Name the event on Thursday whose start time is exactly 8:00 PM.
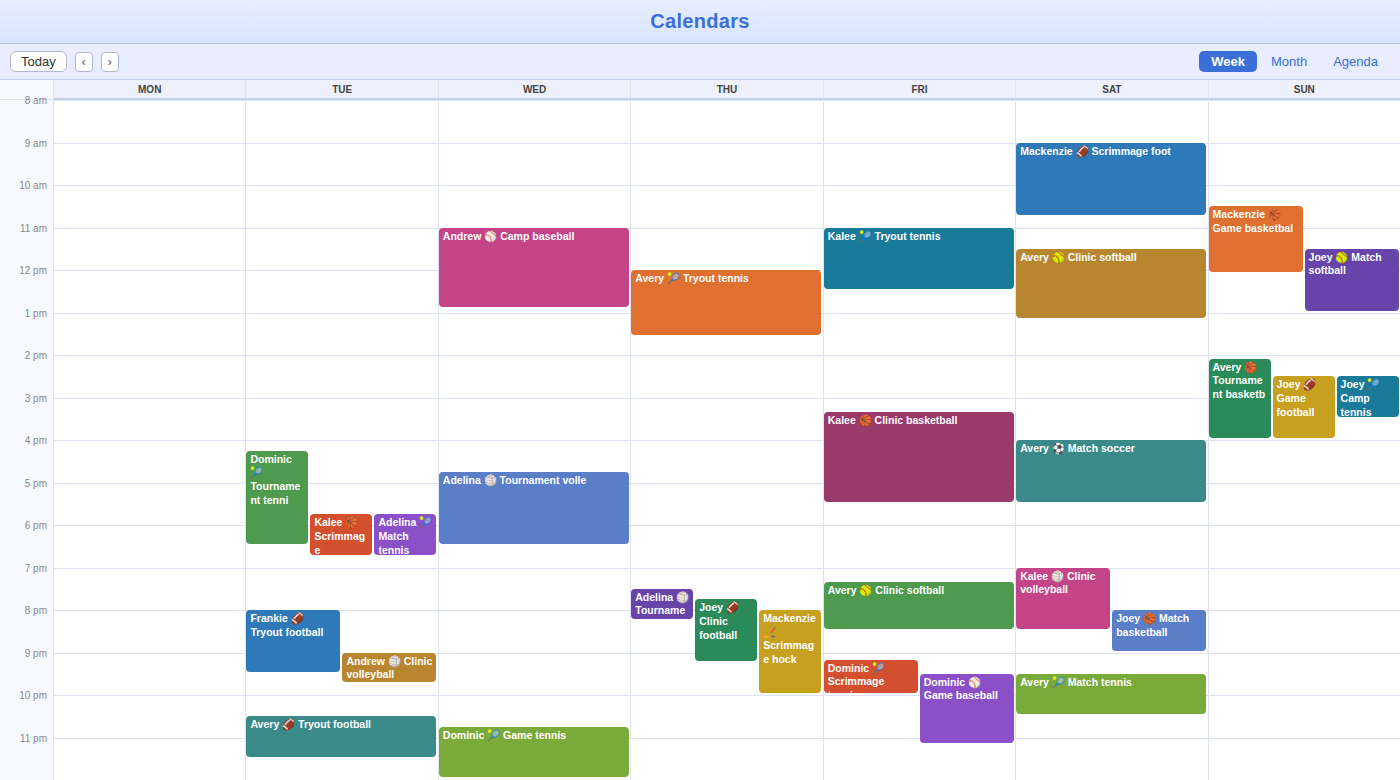
"Mackenzie 🏒 Scrimmage hock"